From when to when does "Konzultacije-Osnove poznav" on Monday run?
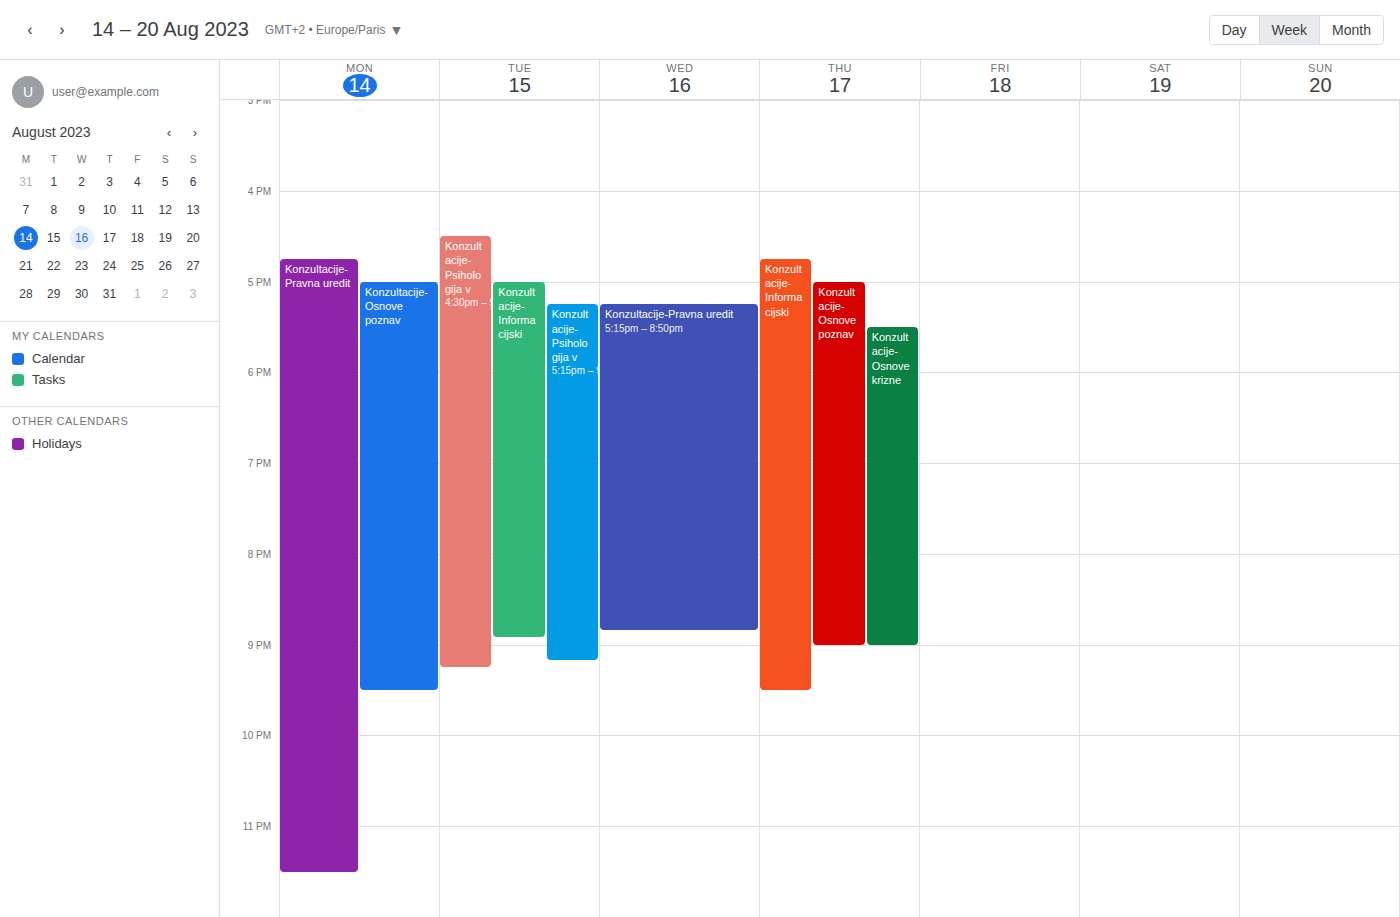
5:00 PM to 9:30 PM